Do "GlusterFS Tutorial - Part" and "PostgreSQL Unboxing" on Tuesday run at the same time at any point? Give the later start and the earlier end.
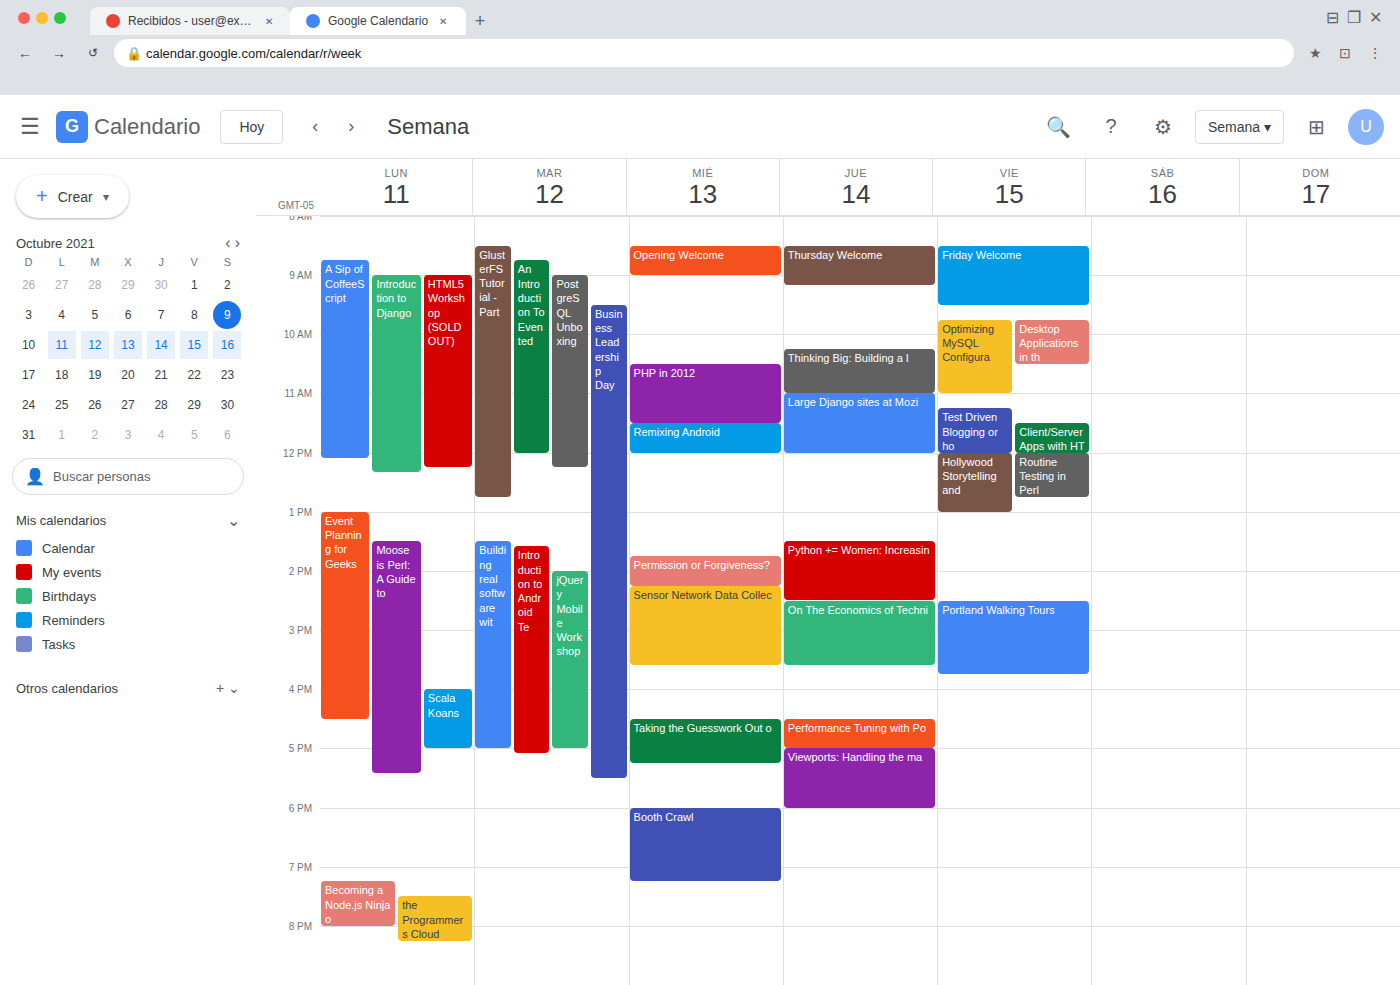
"PostgreSQL Unboxing" runs 09:00 to 12:15, inside "GlusterFS Tutorial - Part" -- they overlap.